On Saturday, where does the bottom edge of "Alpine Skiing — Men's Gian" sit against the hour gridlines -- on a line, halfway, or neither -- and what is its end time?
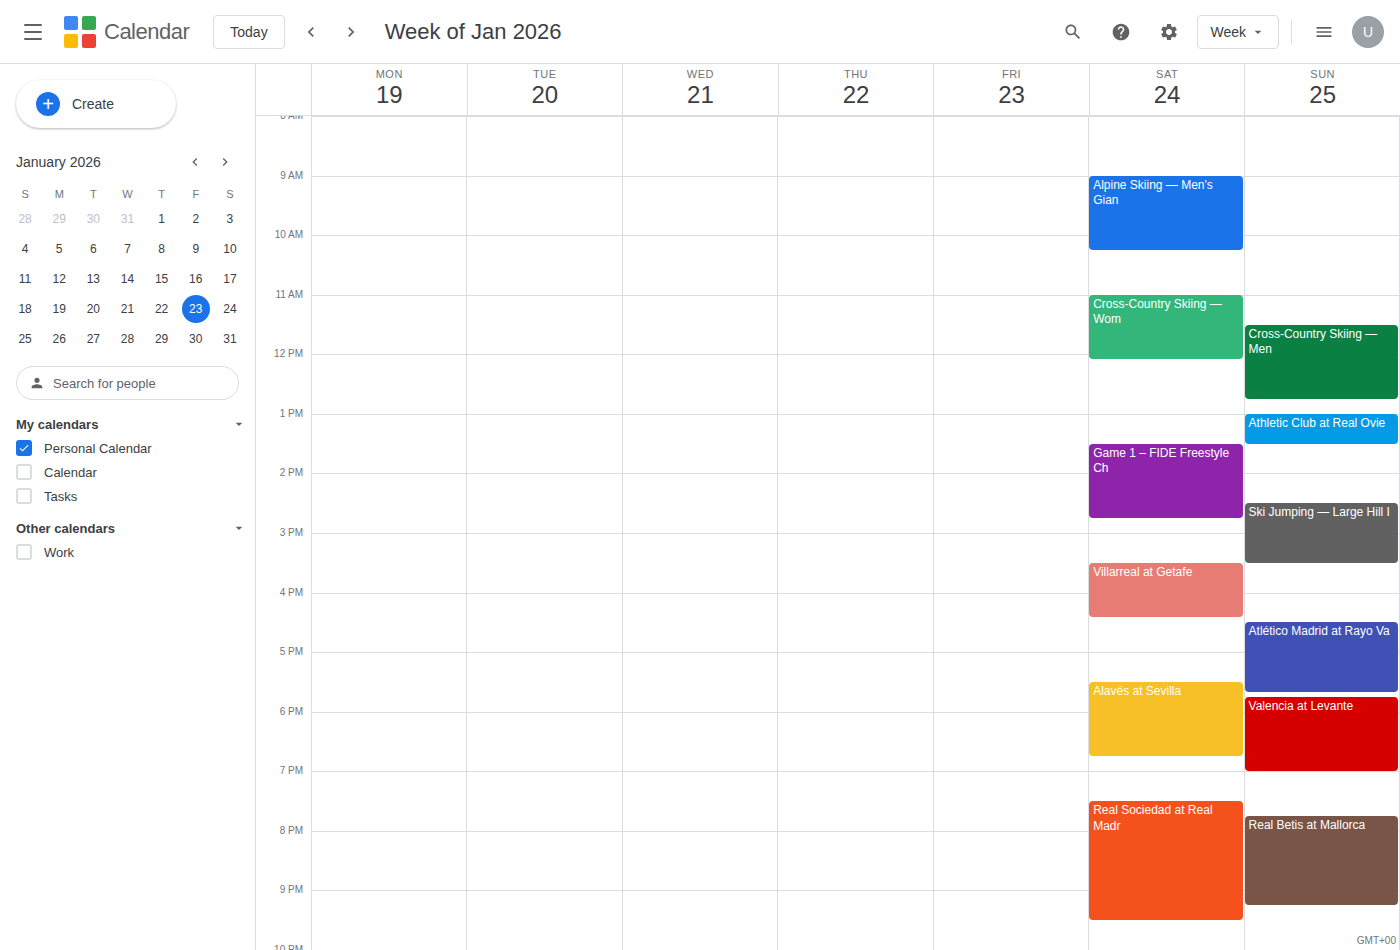
10:15 AM -- neither: a quarter of the way from the 10 AM line to the 11 AM line.